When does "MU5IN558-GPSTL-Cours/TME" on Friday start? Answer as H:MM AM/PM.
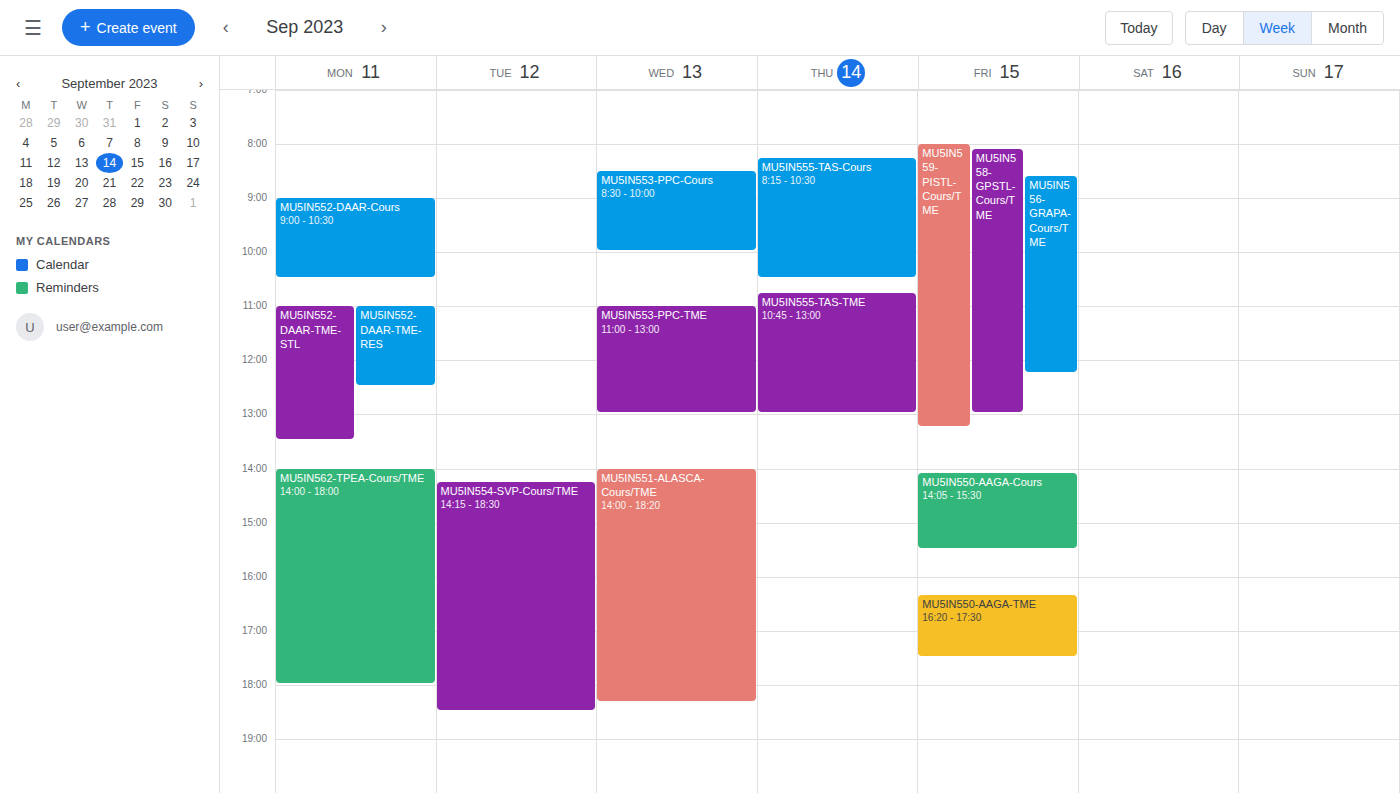
8:05 AM